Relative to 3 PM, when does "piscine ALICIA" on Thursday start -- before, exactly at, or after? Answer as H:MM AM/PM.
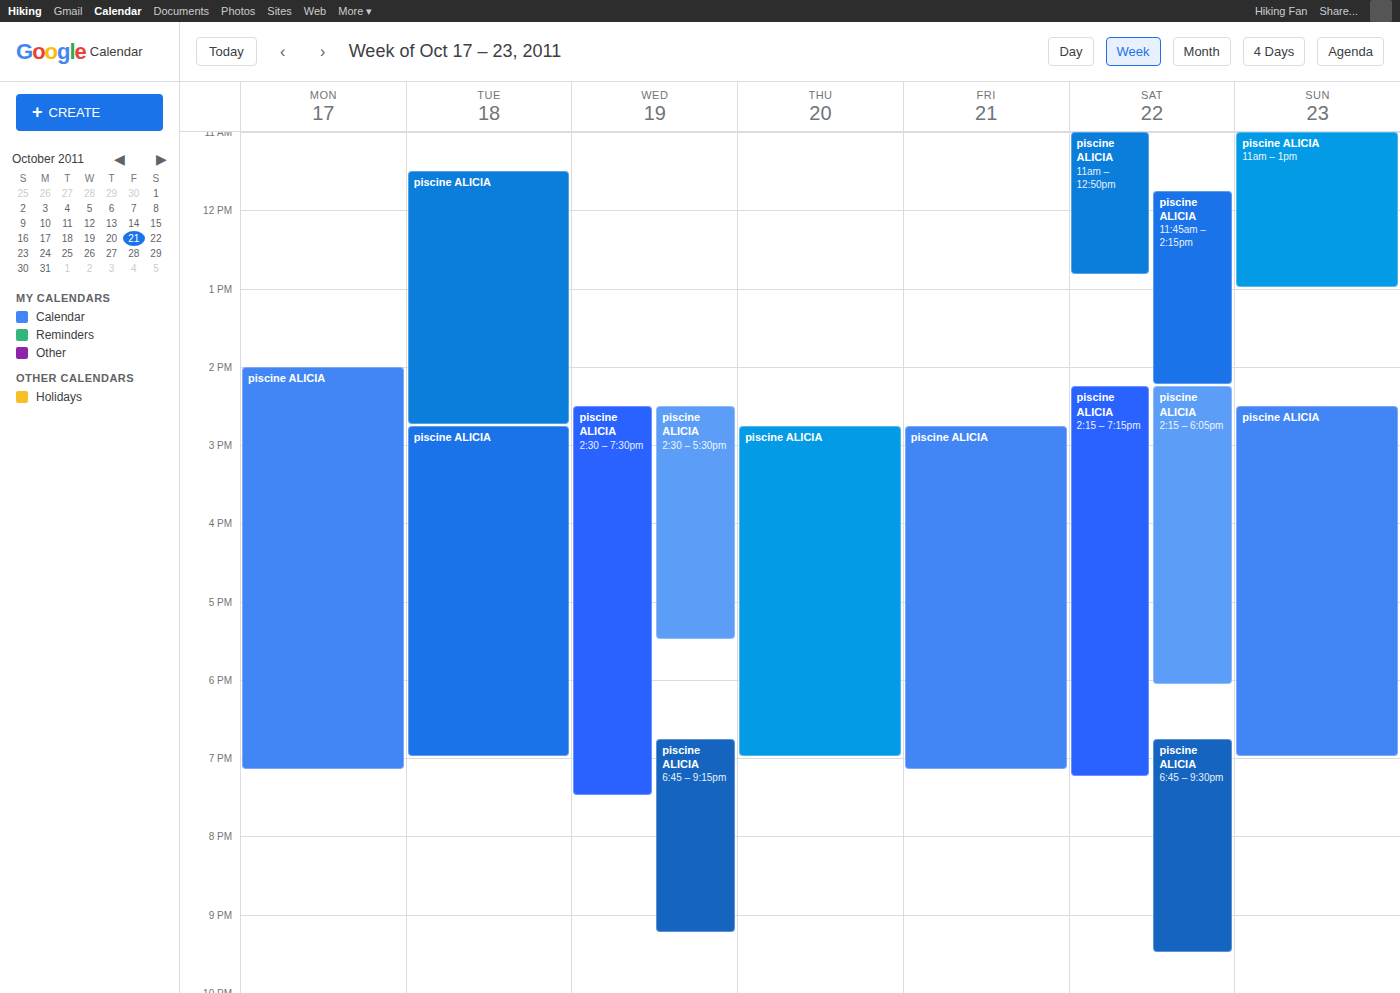
2:45 PM -- before 3 PM, 15 minutes above the 3 PM line.